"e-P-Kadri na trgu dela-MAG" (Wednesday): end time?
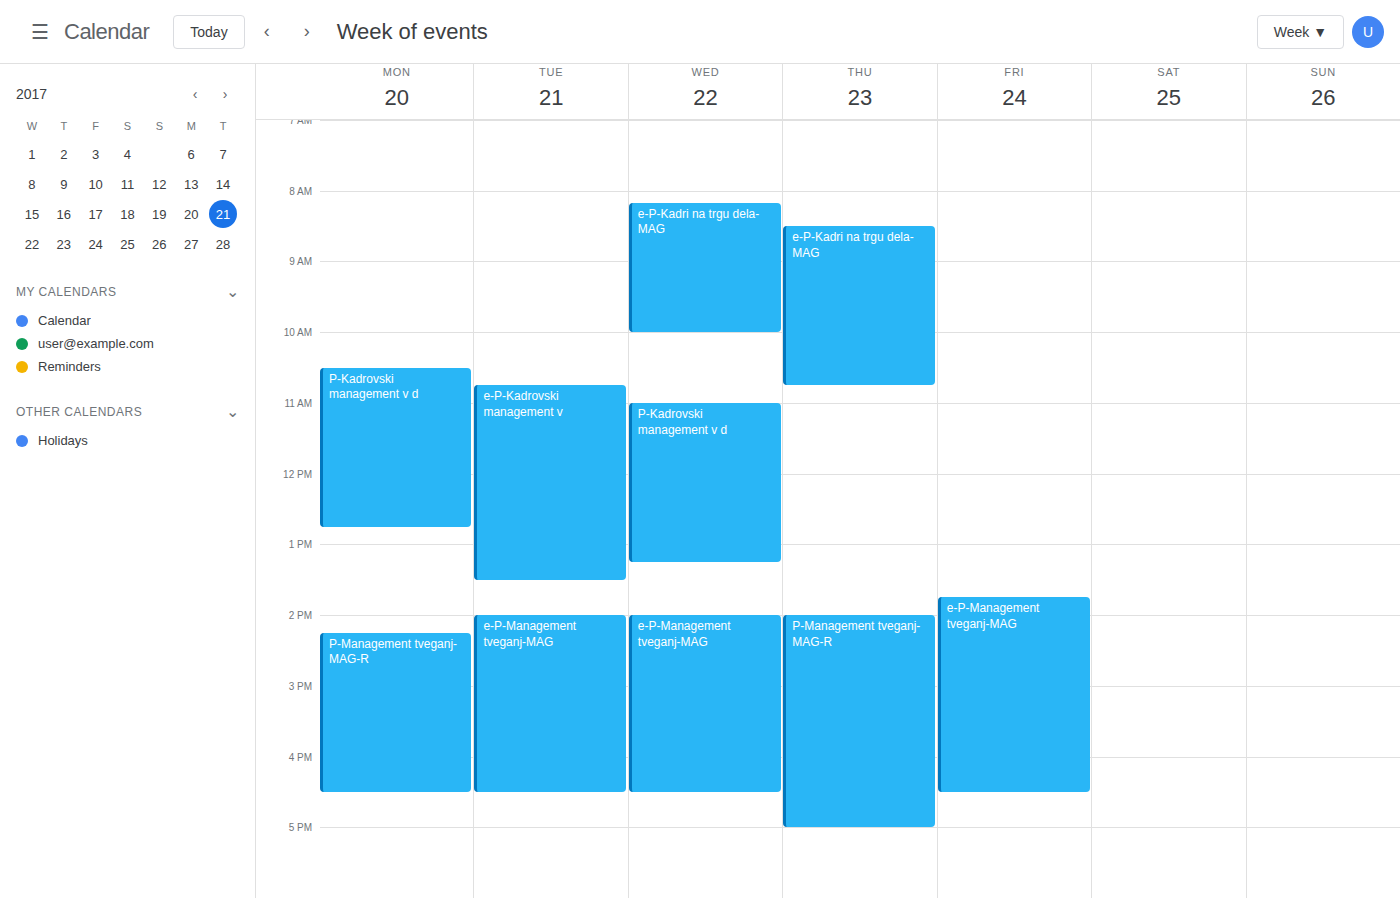
10:00 AM